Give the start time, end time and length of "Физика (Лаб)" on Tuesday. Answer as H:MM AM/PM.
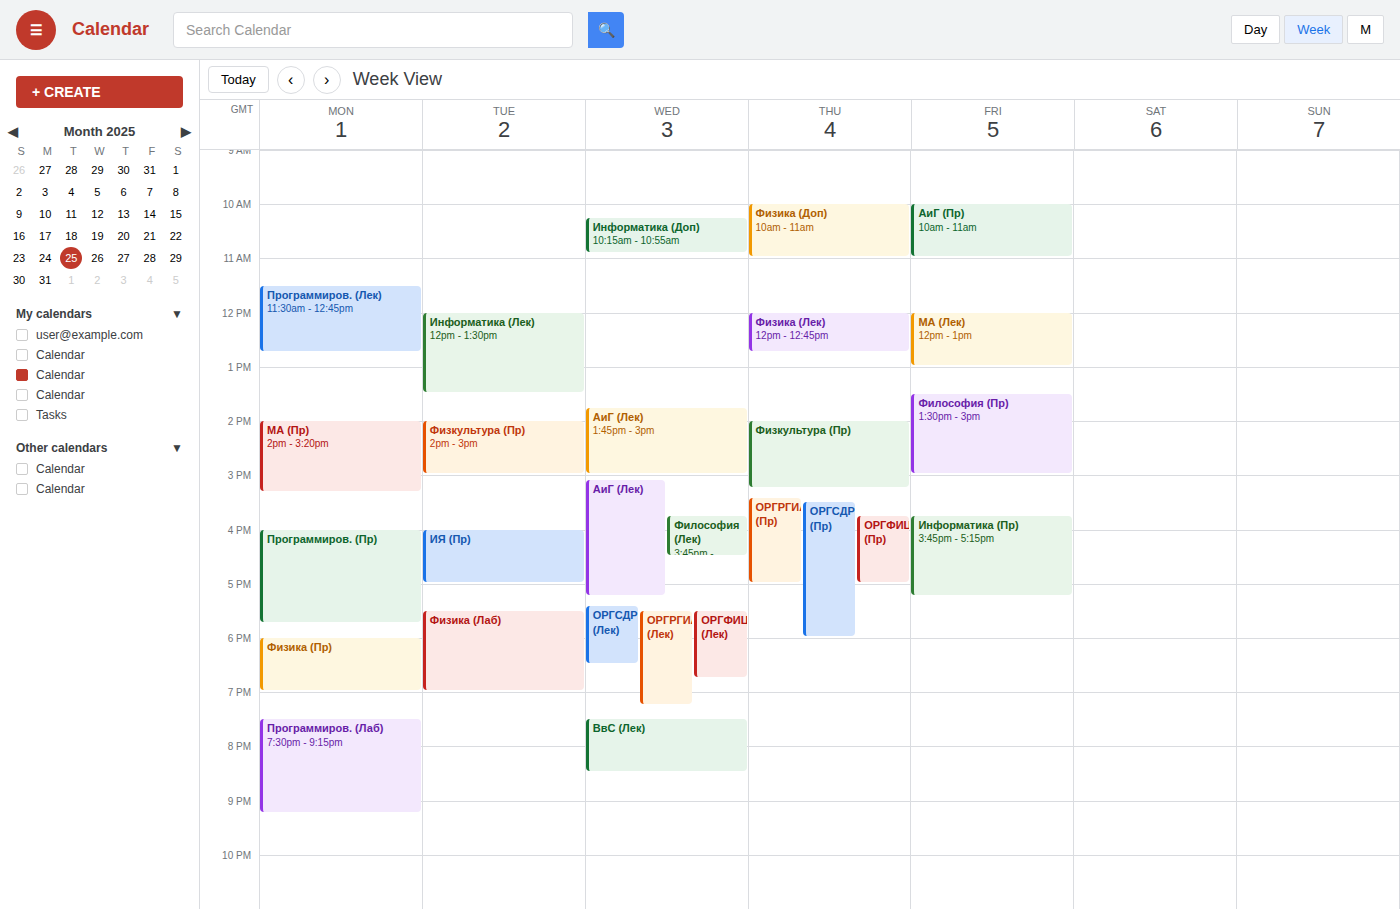
5:30 PM to 7:00 PM, 1 hour 30 minutes